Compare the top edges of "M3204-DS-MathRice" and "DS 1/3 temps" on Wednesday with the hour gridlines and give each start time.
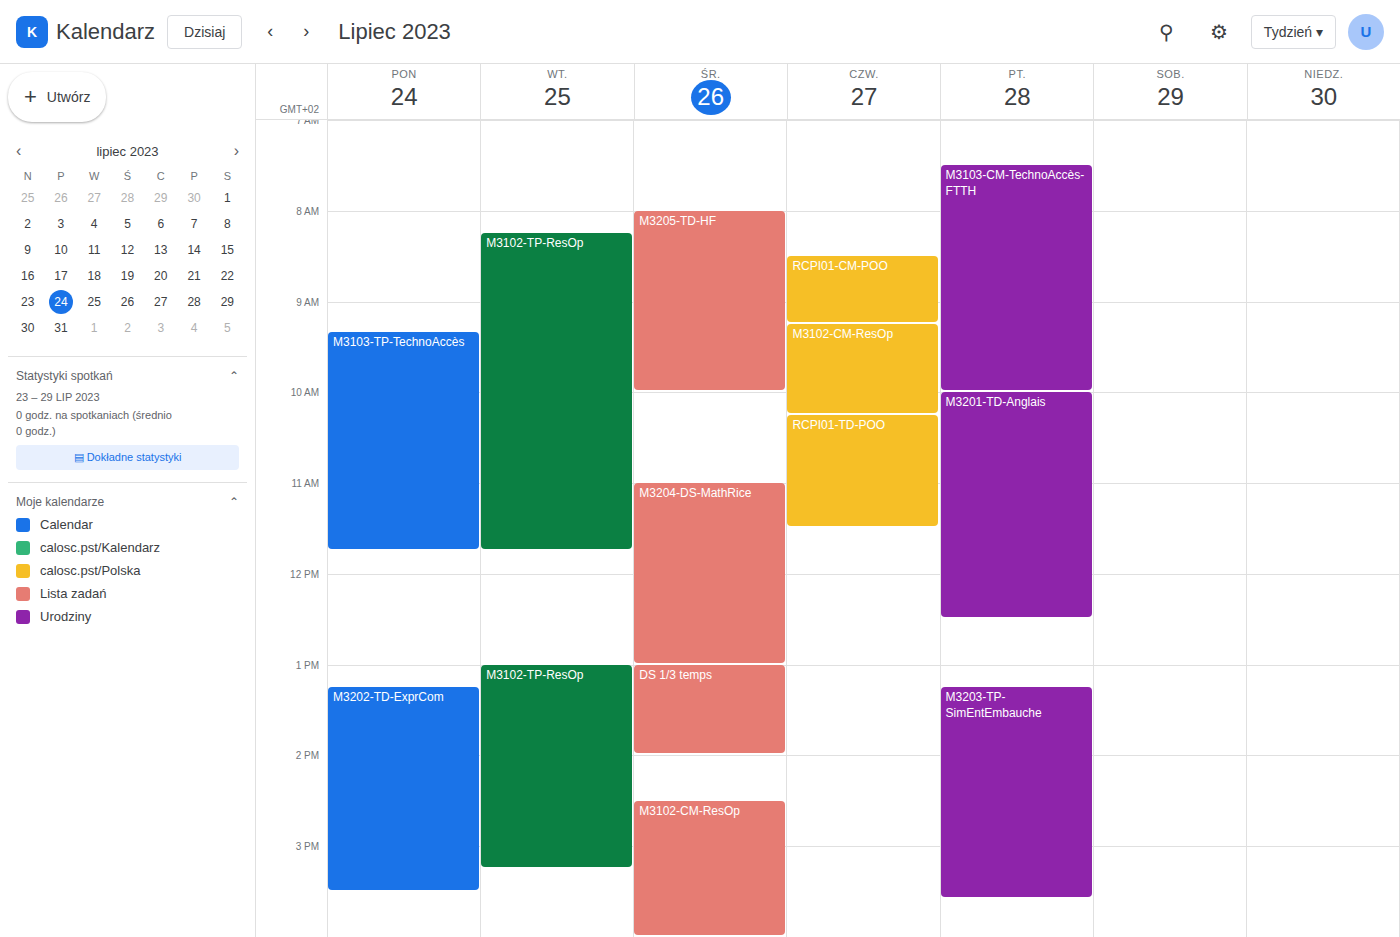
"M3204-DS-MathRice": 11:00 AM, exactly on the 11 AM line. "DS 1/3 temps": 1:00 PM, exactly on the 1 PM line.